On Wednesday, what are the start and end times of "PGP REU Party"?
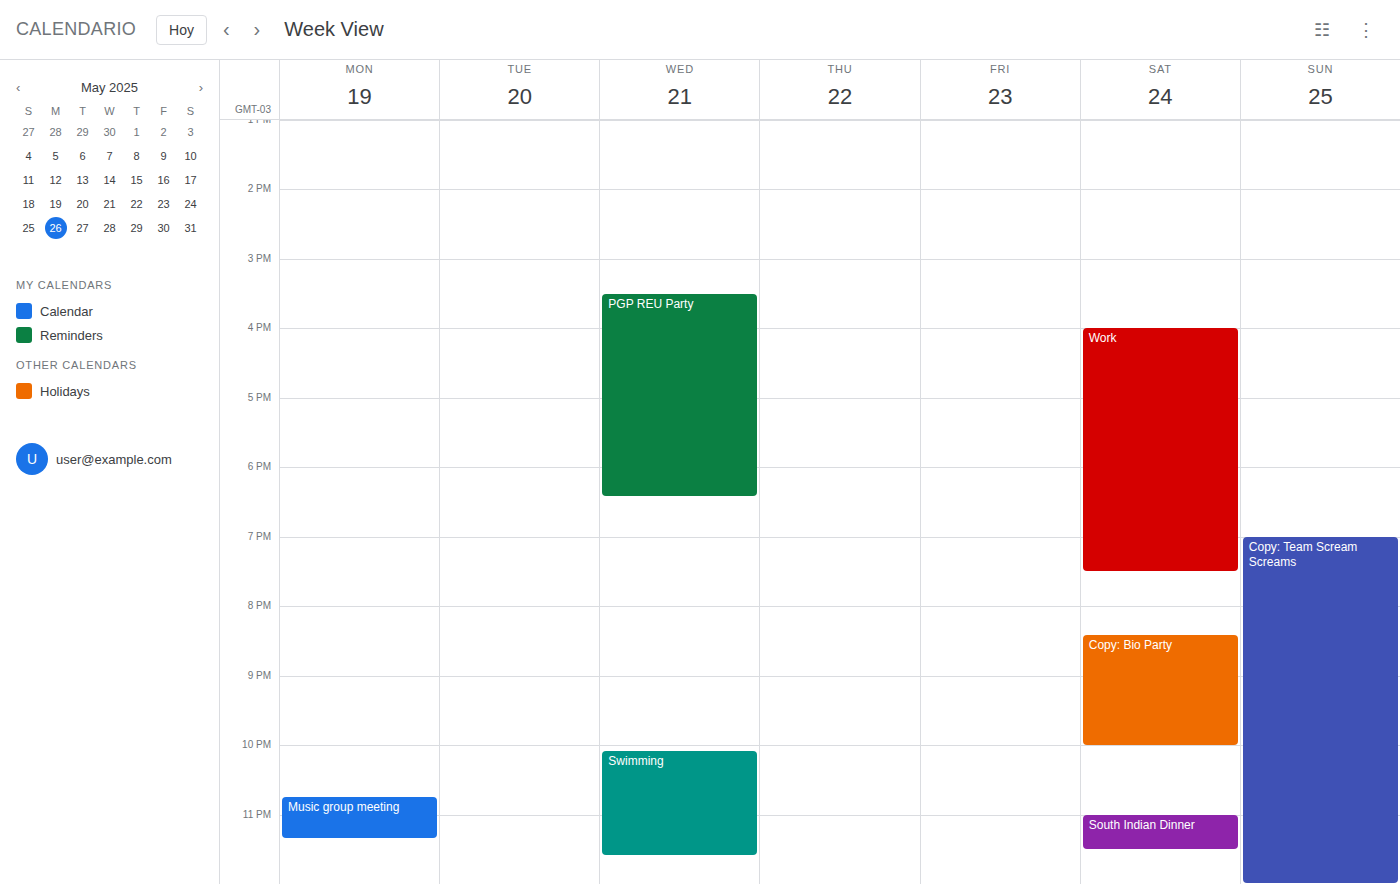
3:30 PM to 6:25 PM